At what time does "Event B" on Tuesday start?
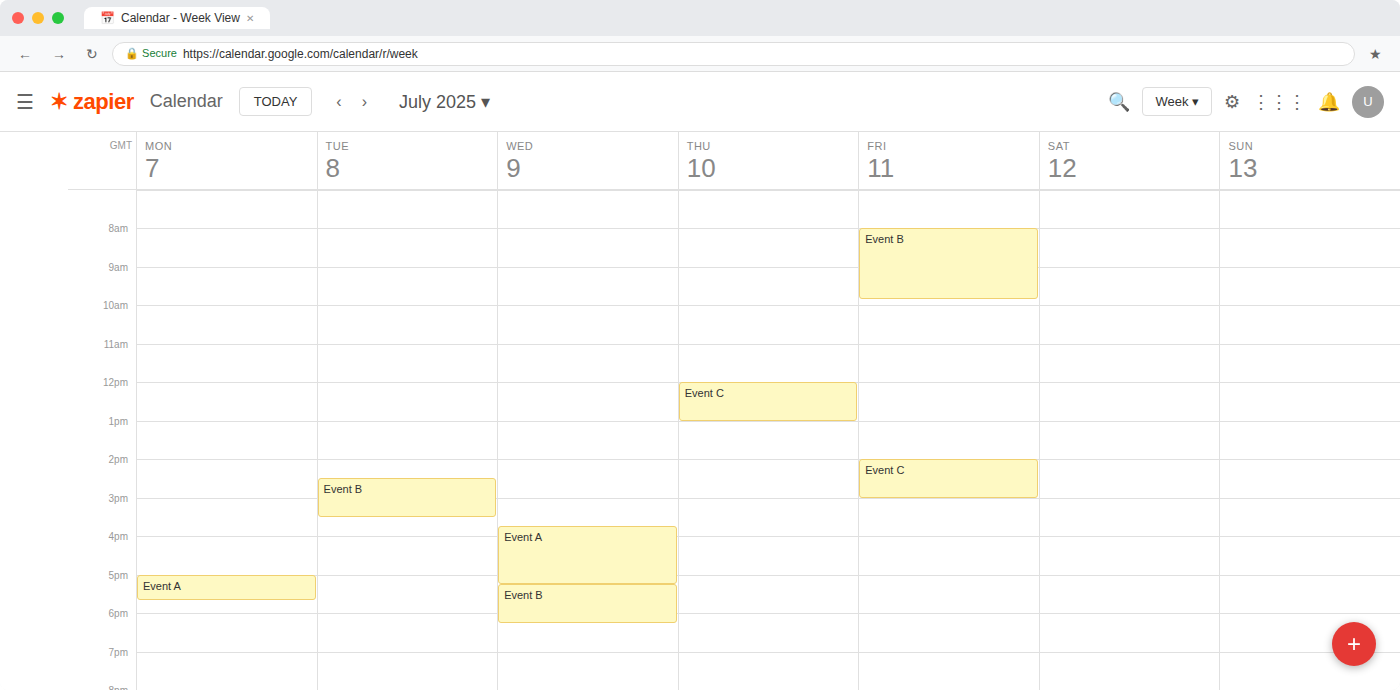
2:30 PM